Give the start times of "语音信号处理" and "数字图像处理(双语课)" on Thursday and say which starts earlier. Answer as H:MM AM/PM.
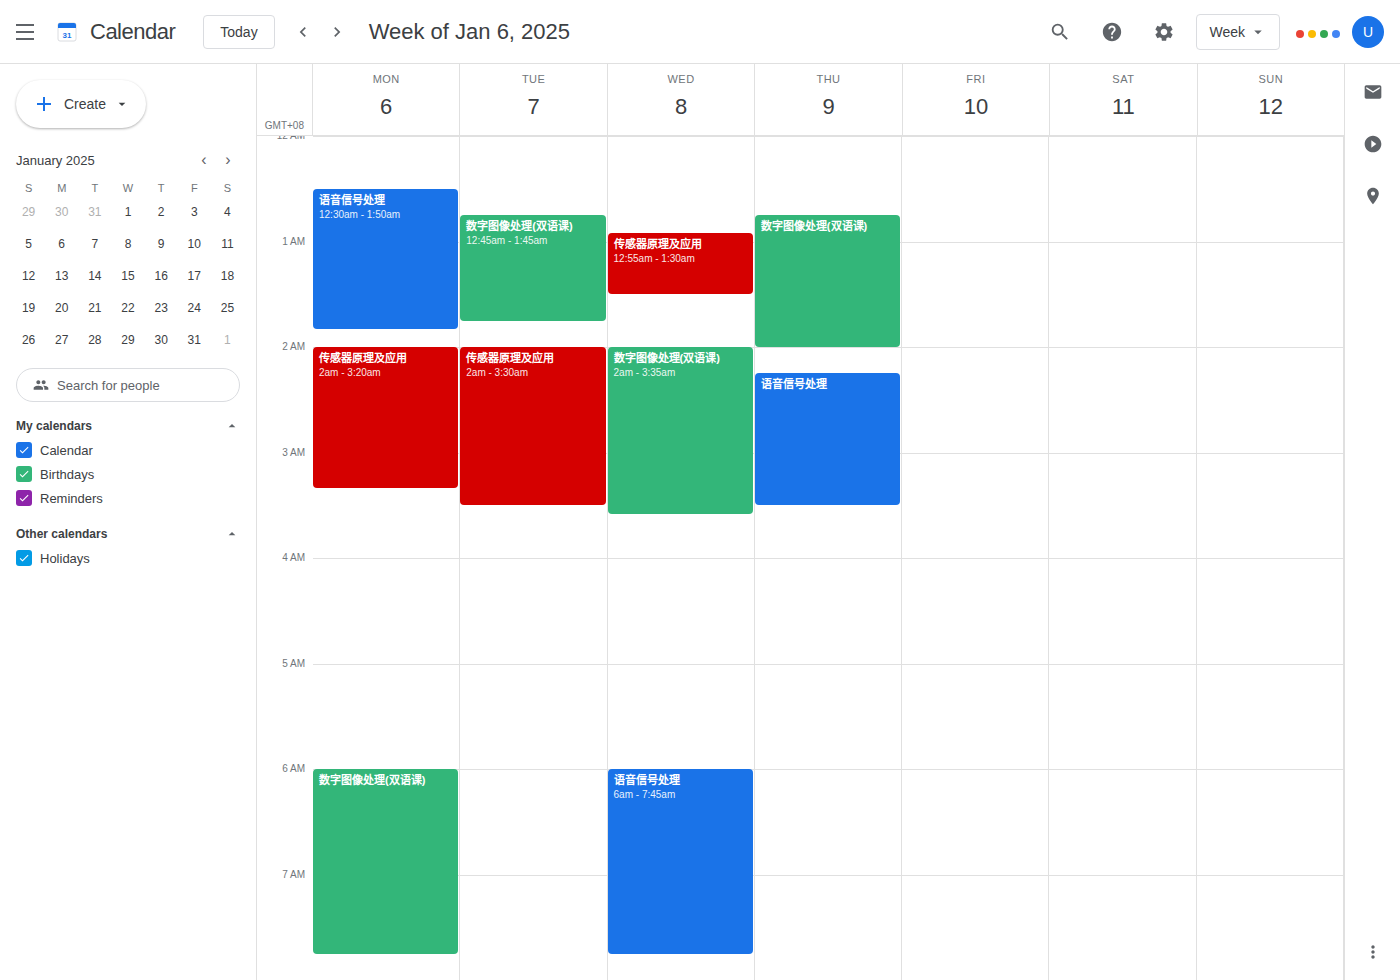
"数字图像处理(双语课)" 12:45 AM; "语音信号处理" 2:15 AM.